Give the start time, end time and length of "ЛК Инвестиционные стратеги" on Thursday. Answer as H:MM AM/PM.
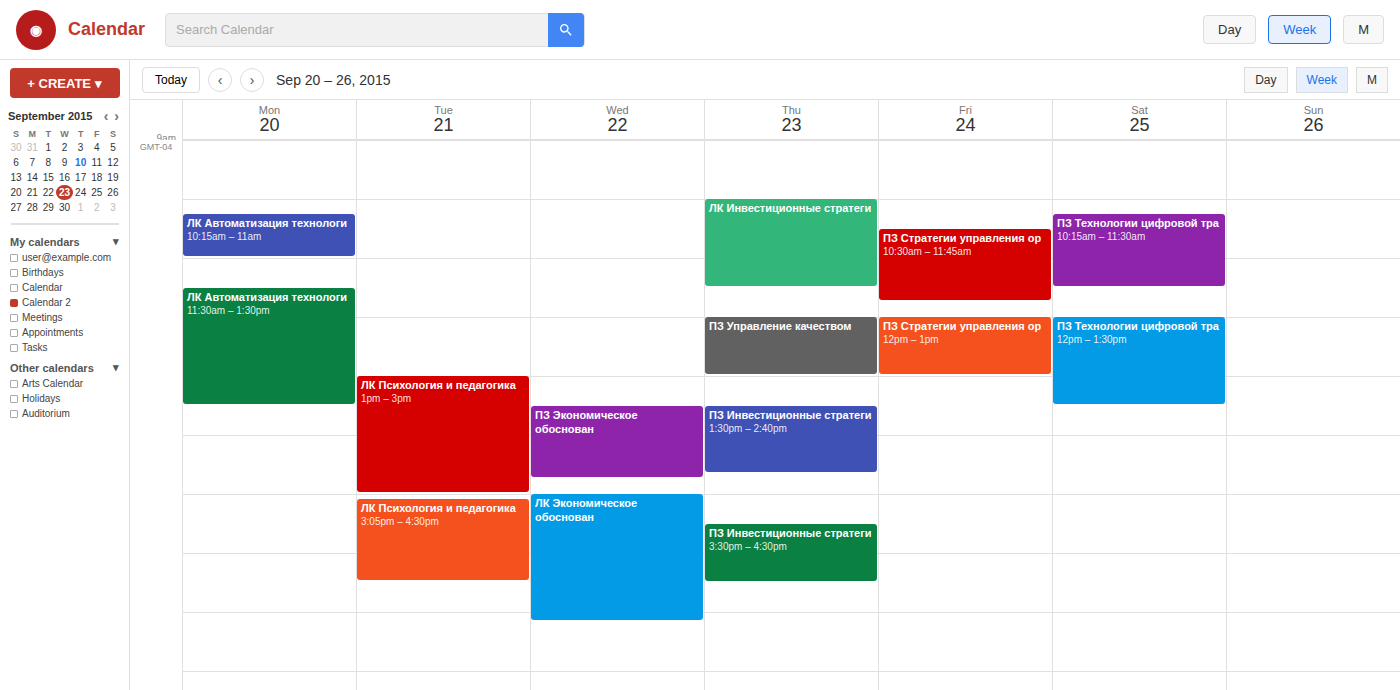
10:00 AM to 11:30 AM, 1 hour 30 minutes